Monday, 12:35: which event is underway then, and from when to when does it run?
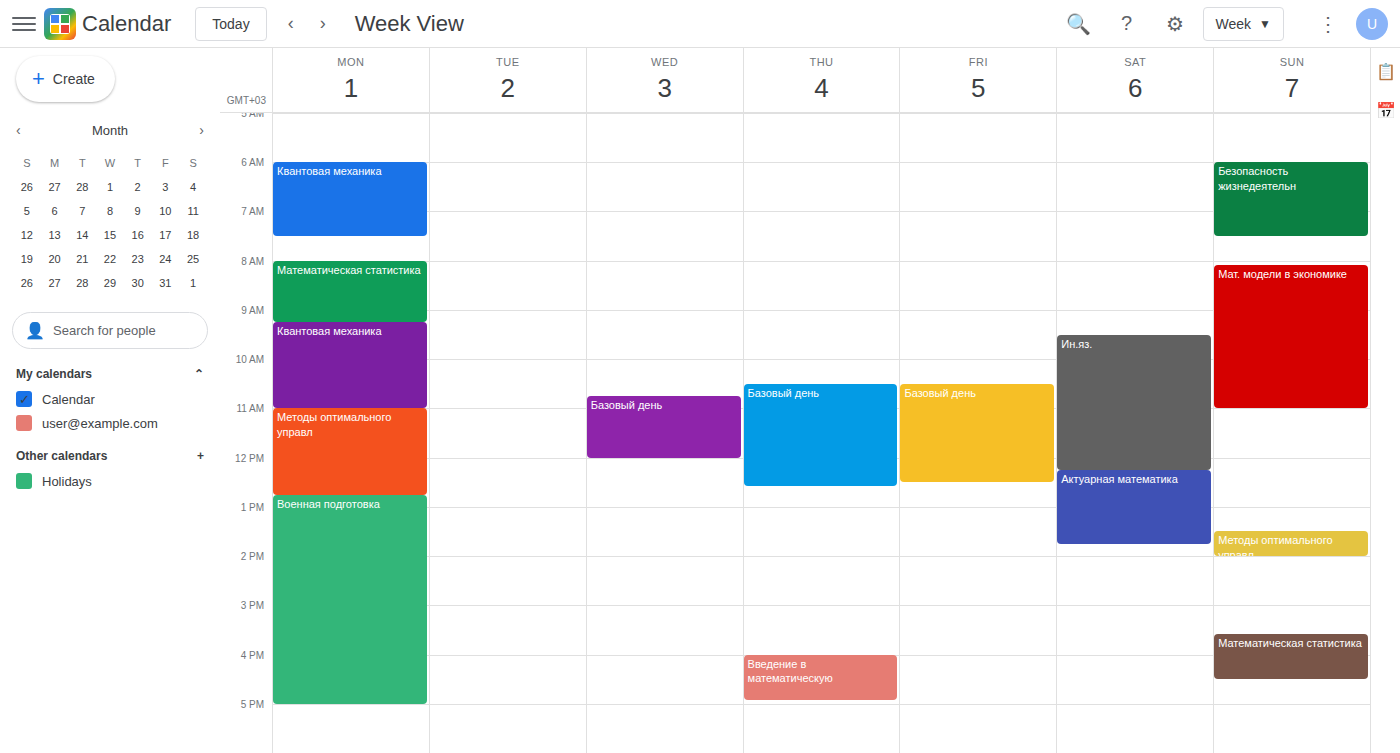
"Методы оптимального управл", 11:00 to 12:45